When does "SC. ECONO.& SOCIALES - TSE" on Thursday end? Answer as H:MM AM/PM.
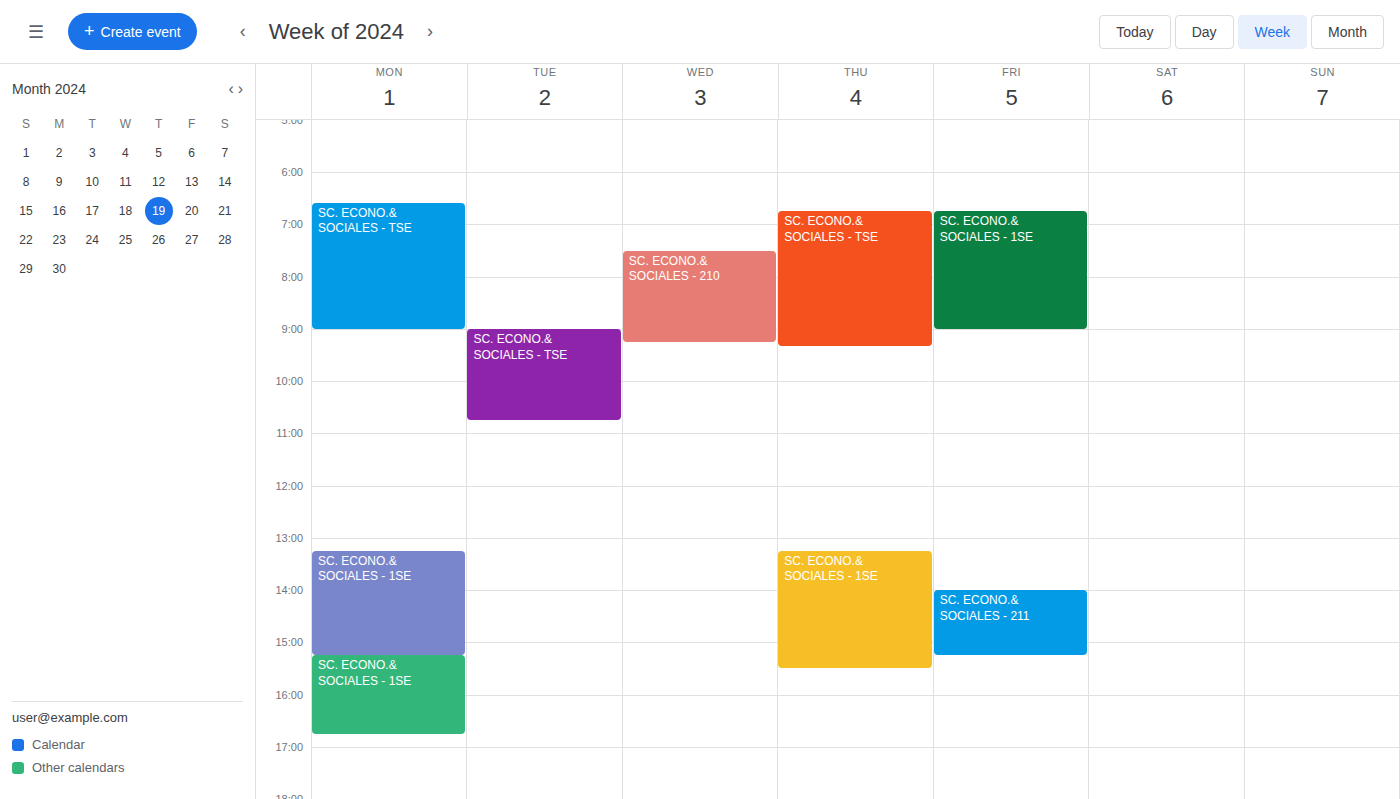
9:20 AM